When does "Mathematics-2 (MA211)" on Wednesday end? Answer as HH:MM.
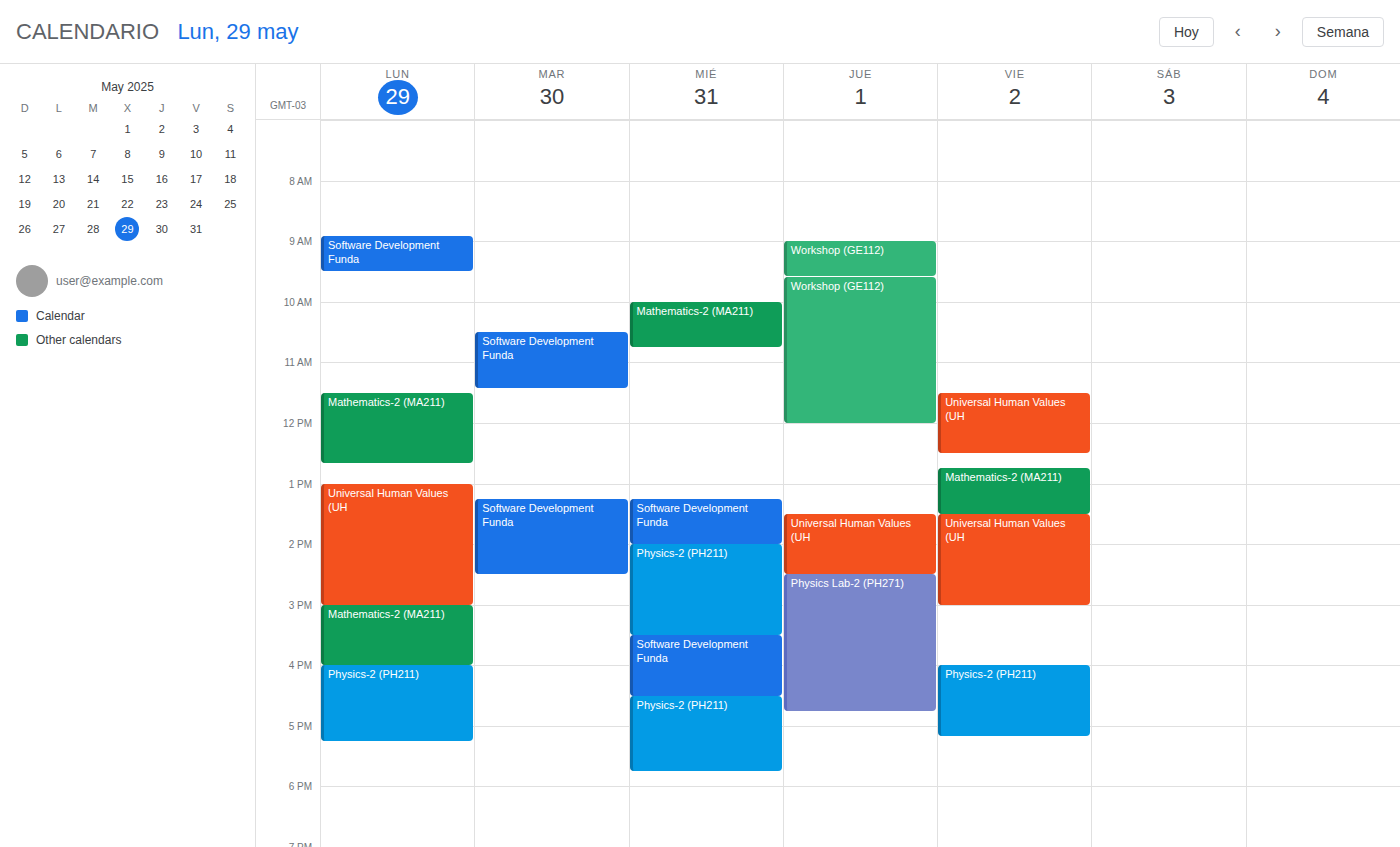
10:45